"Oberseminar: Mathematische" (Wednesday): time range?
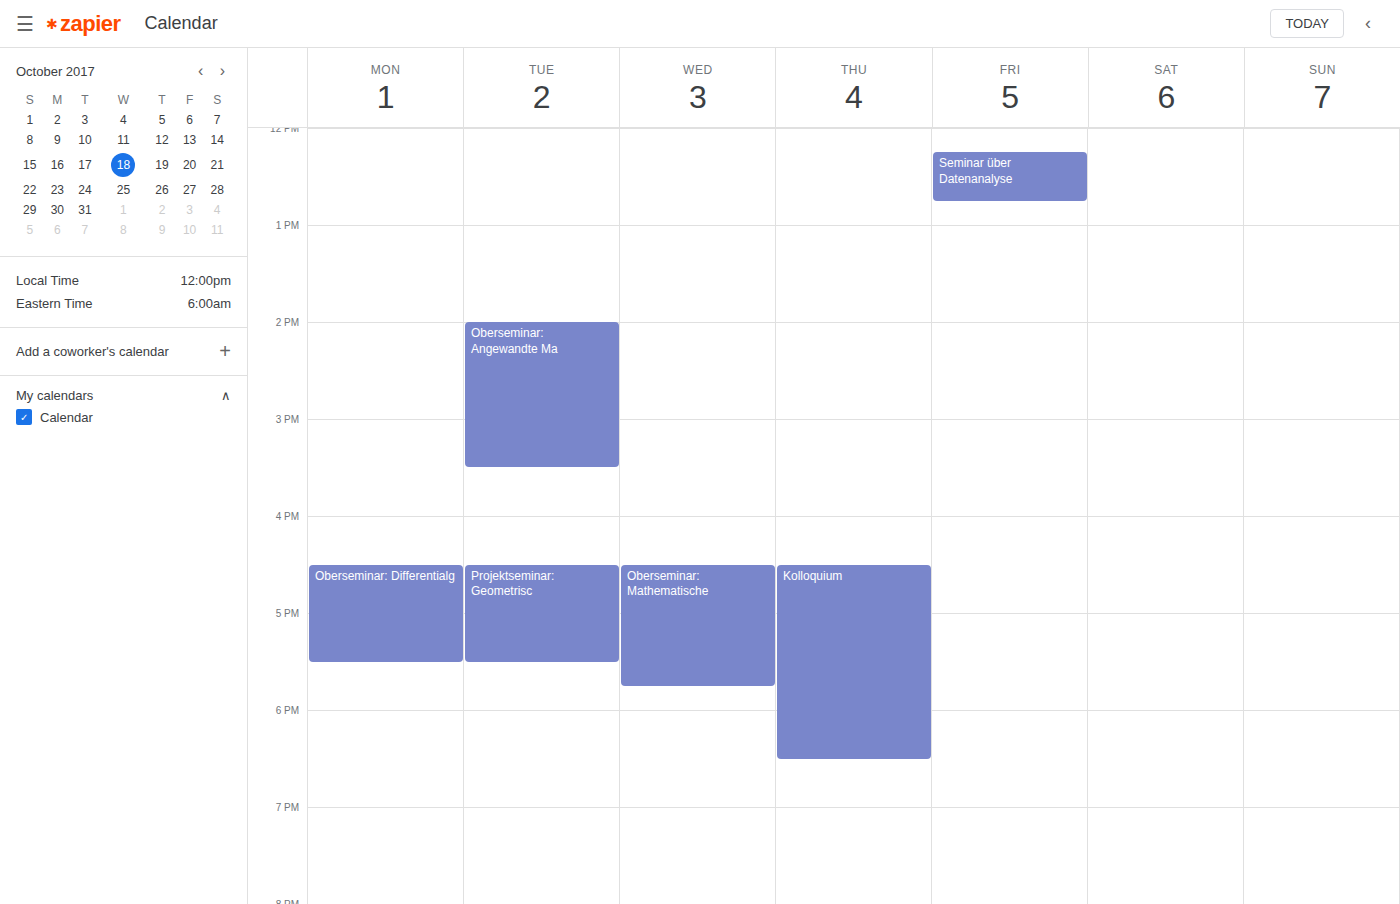
16:30 to 17:45